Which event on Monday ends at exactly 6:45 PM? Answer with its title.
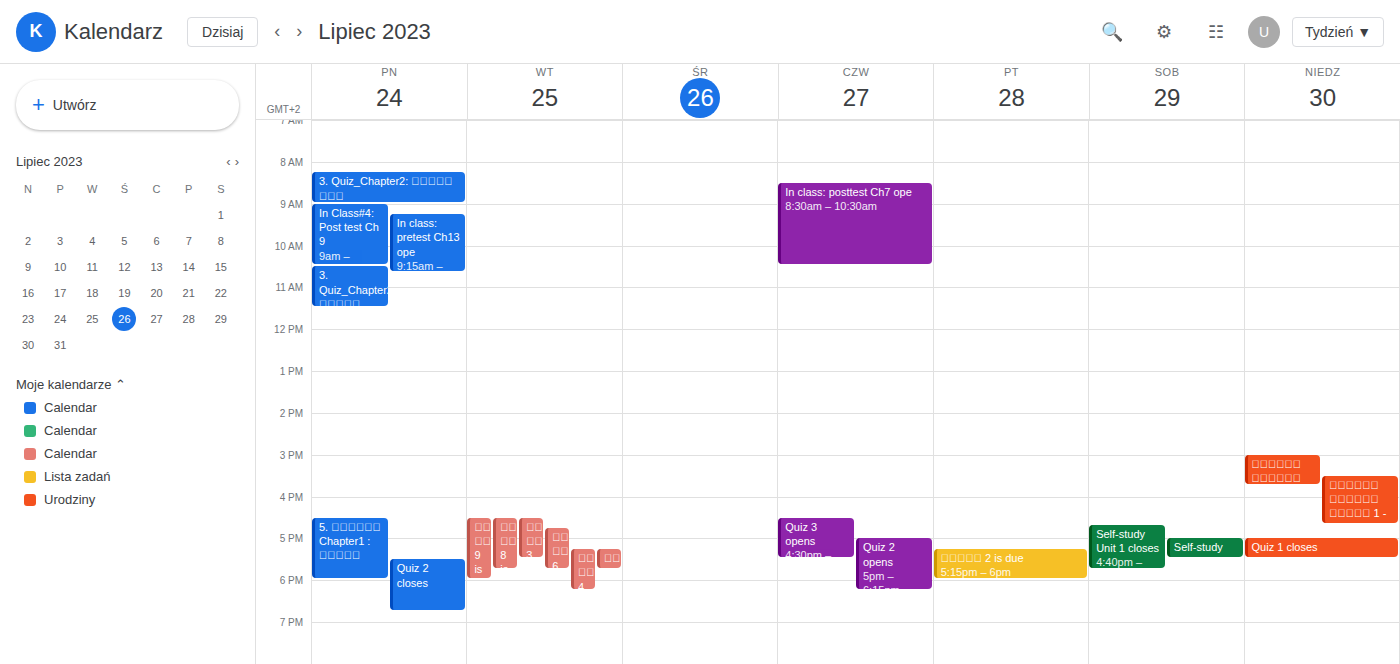
"Quiz 2 closes"